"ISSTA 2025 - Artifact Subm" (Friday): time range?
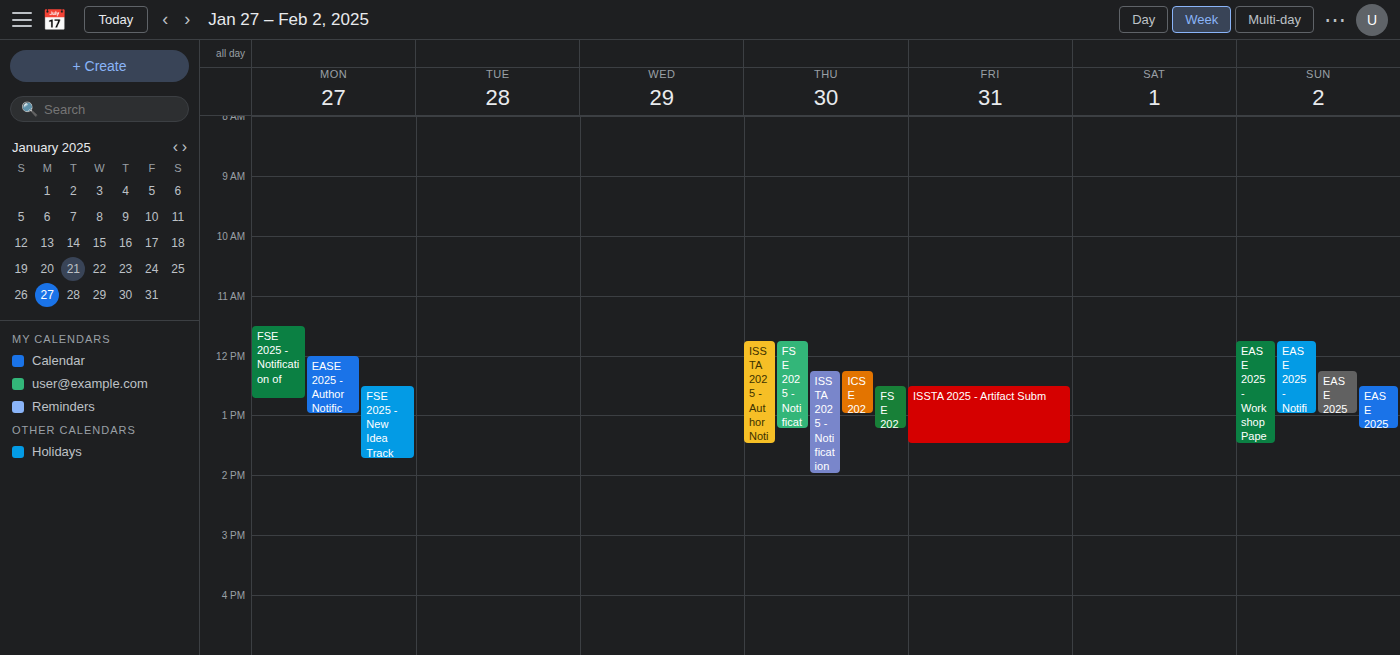
12:30 PM to 1:30 PM